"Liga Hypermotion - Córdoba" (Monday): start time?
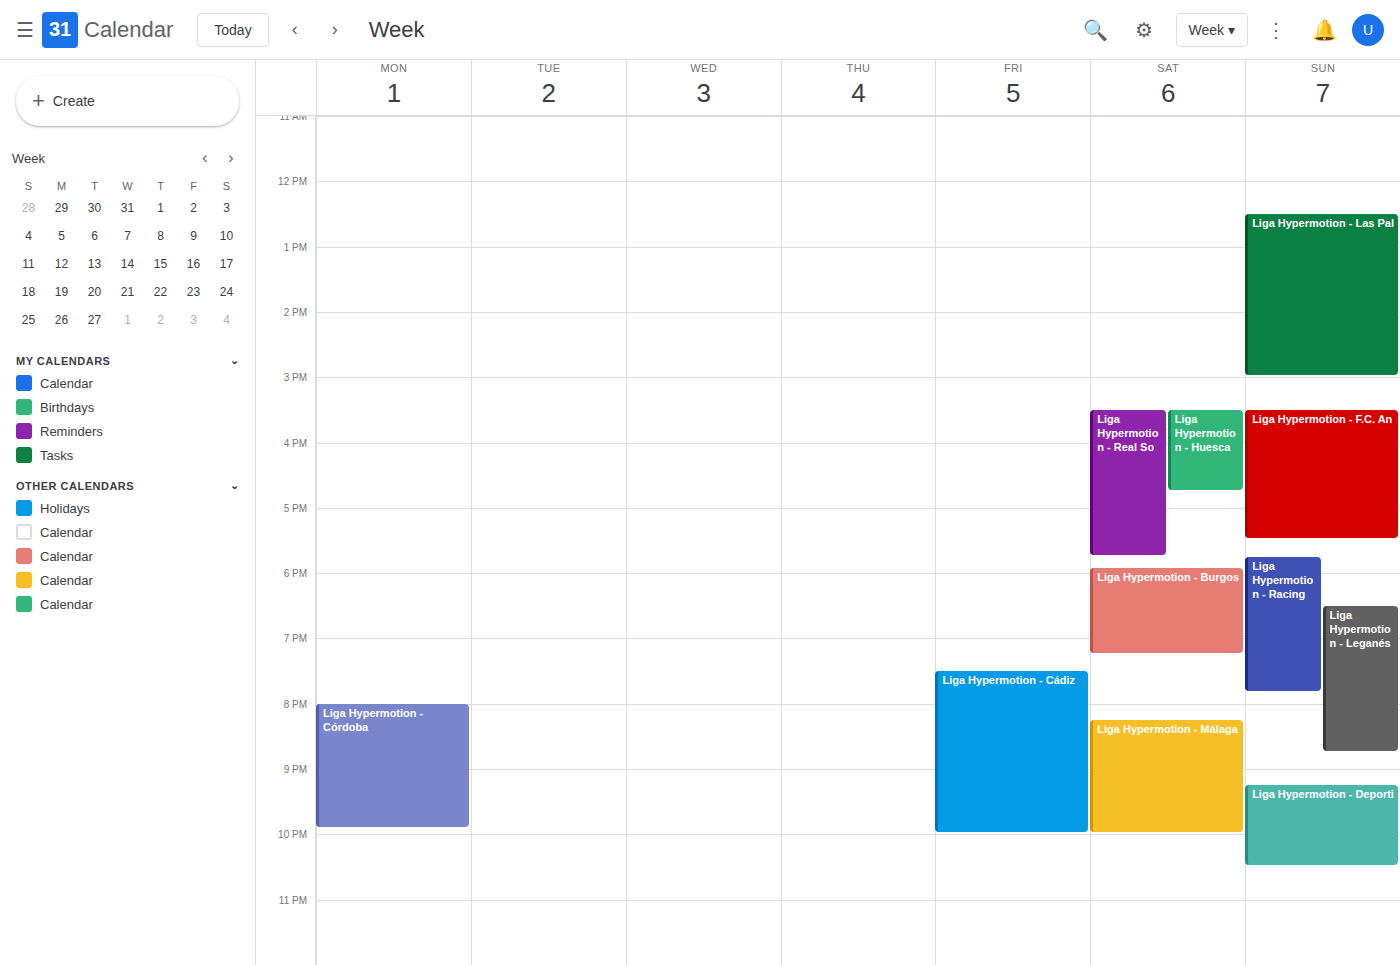
8:00 PM